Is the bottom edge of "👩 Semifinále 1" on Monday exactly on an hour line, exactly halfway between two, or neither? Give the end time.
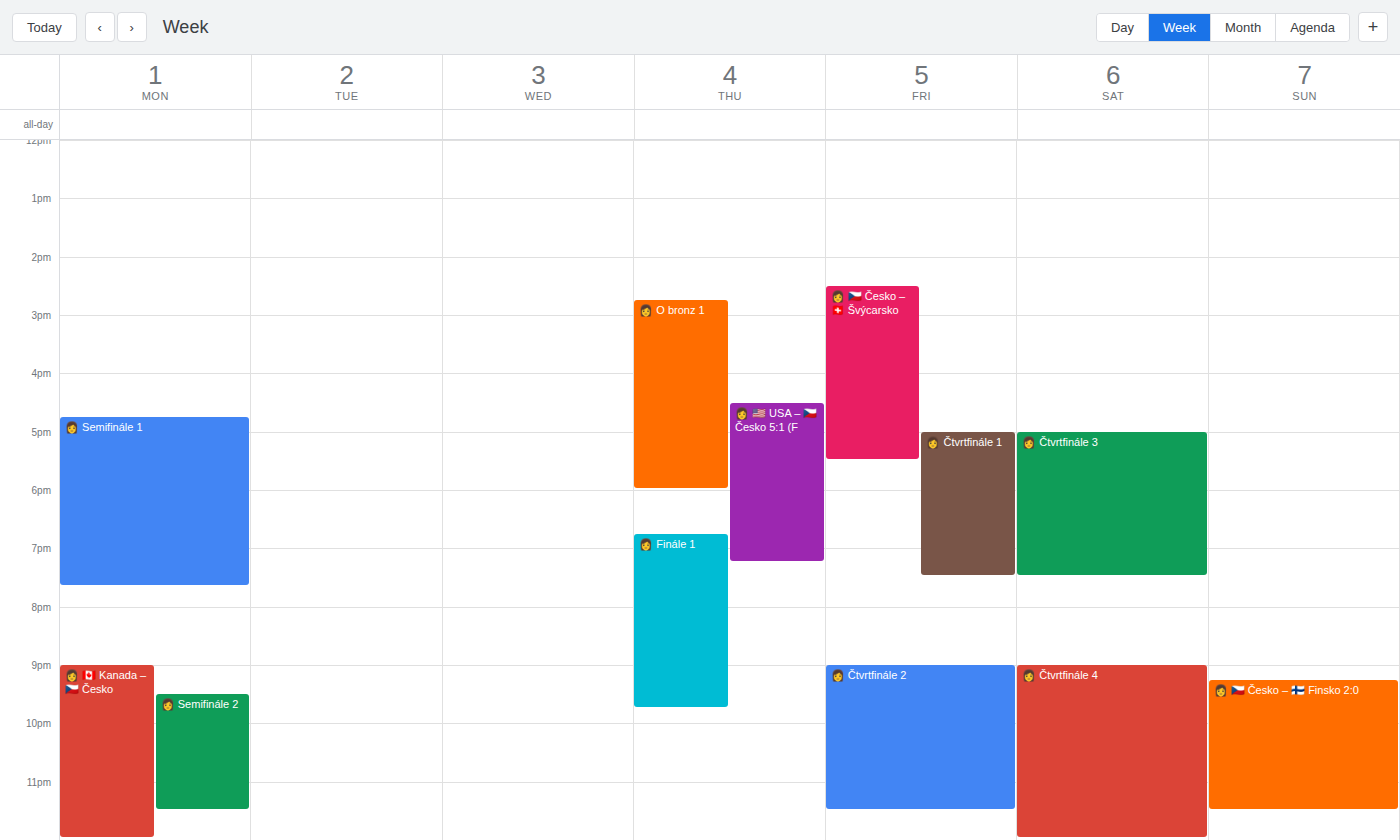
7:40 PM -- neither: 40 minutes below the 7 PM line and 20 minutes above the 8 PM line.